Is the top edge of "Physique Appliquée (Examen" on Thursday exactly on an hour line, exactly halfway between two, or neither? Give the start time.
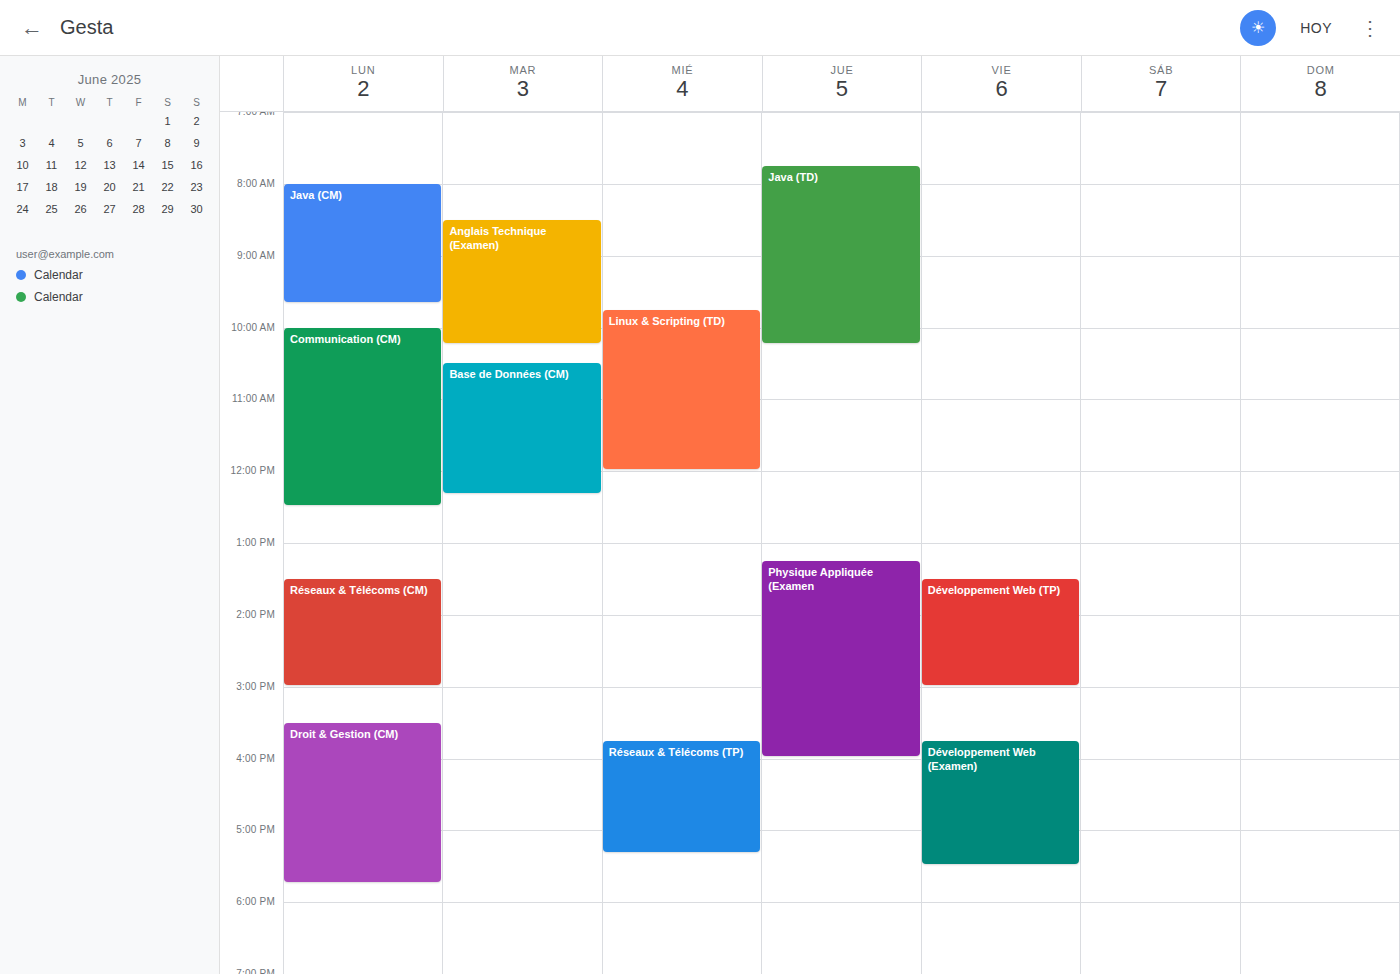
1:15 PM -- neither: a quarter of the way from the 1 PM line to the 2 PM line.